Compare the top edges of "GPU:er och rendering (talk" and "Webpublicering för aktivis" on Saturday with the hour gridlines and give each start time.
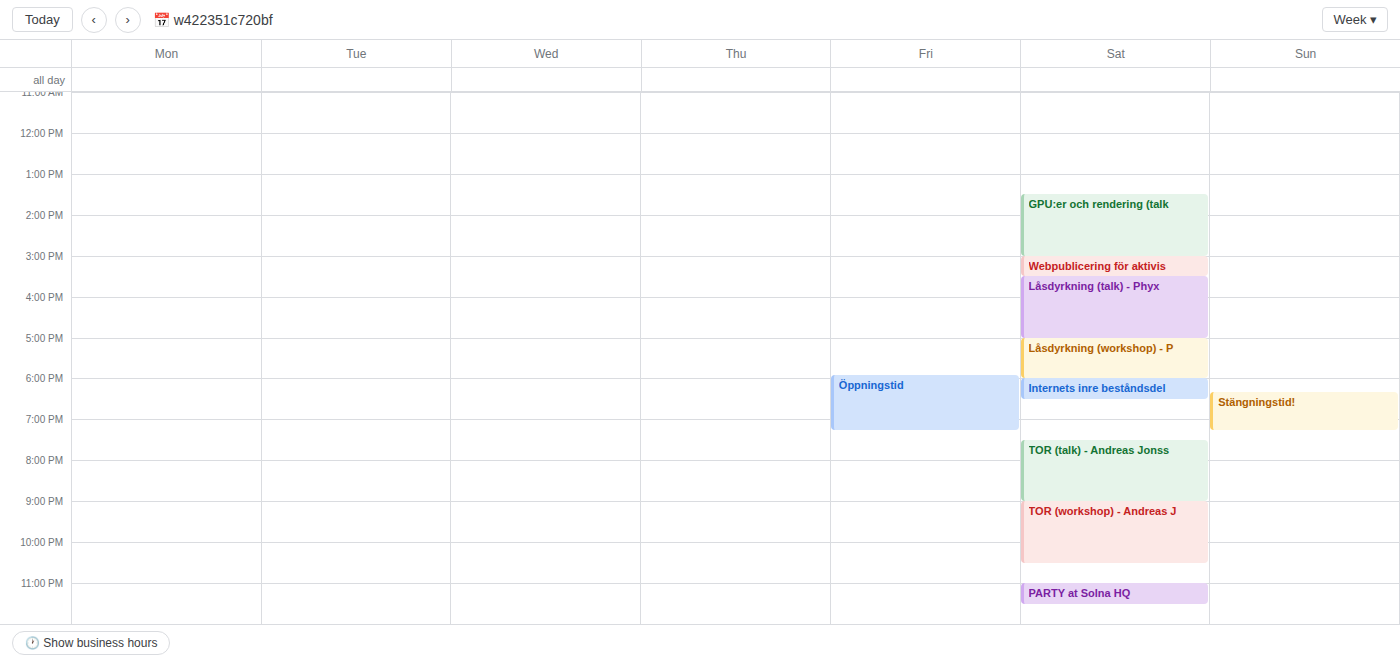
"GPU:er och rendering (talk": 1:30 PM, halfway between the 1 PM and 2 PM lines. "Webpublicering för aktivis": 3:00 PM, exactly on the 3 PM line.